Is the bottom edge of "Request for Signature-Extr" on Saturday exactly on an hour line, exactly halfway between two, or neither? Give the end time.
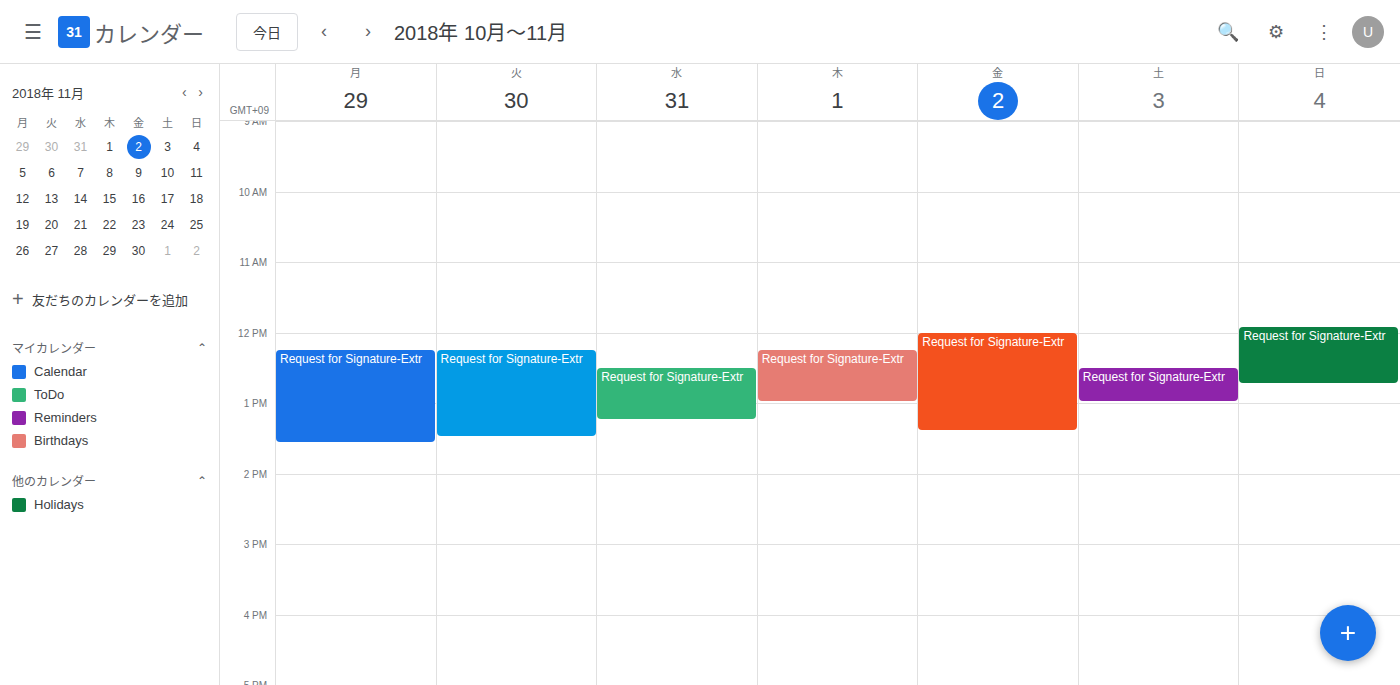
1:00 PM -- exactly on the 1 PM line.